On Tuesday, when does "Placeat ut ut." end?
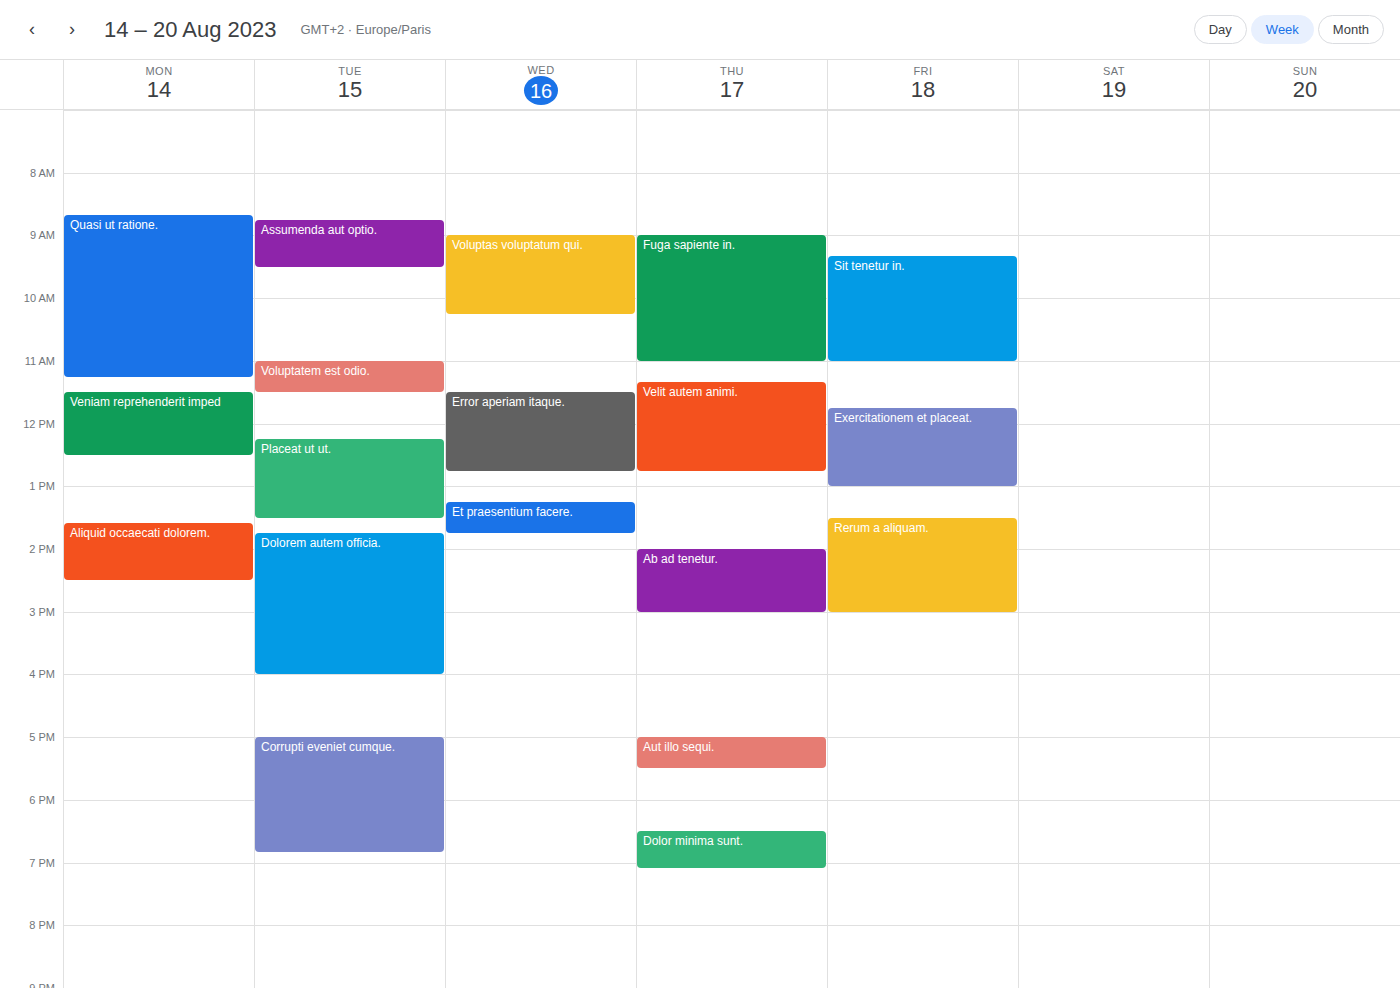
1:30 PM